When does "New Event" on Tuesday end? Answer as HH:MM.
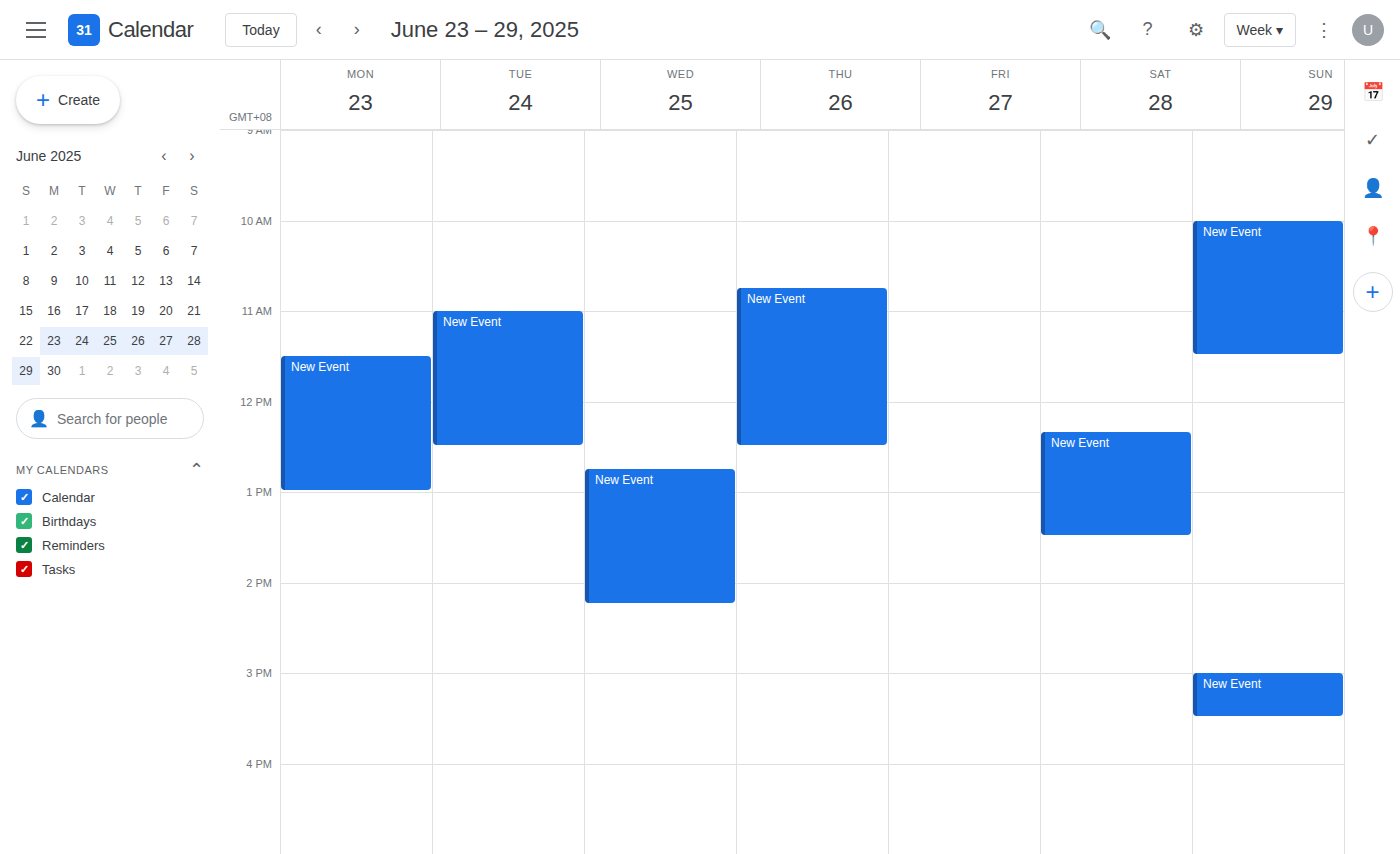
12:30